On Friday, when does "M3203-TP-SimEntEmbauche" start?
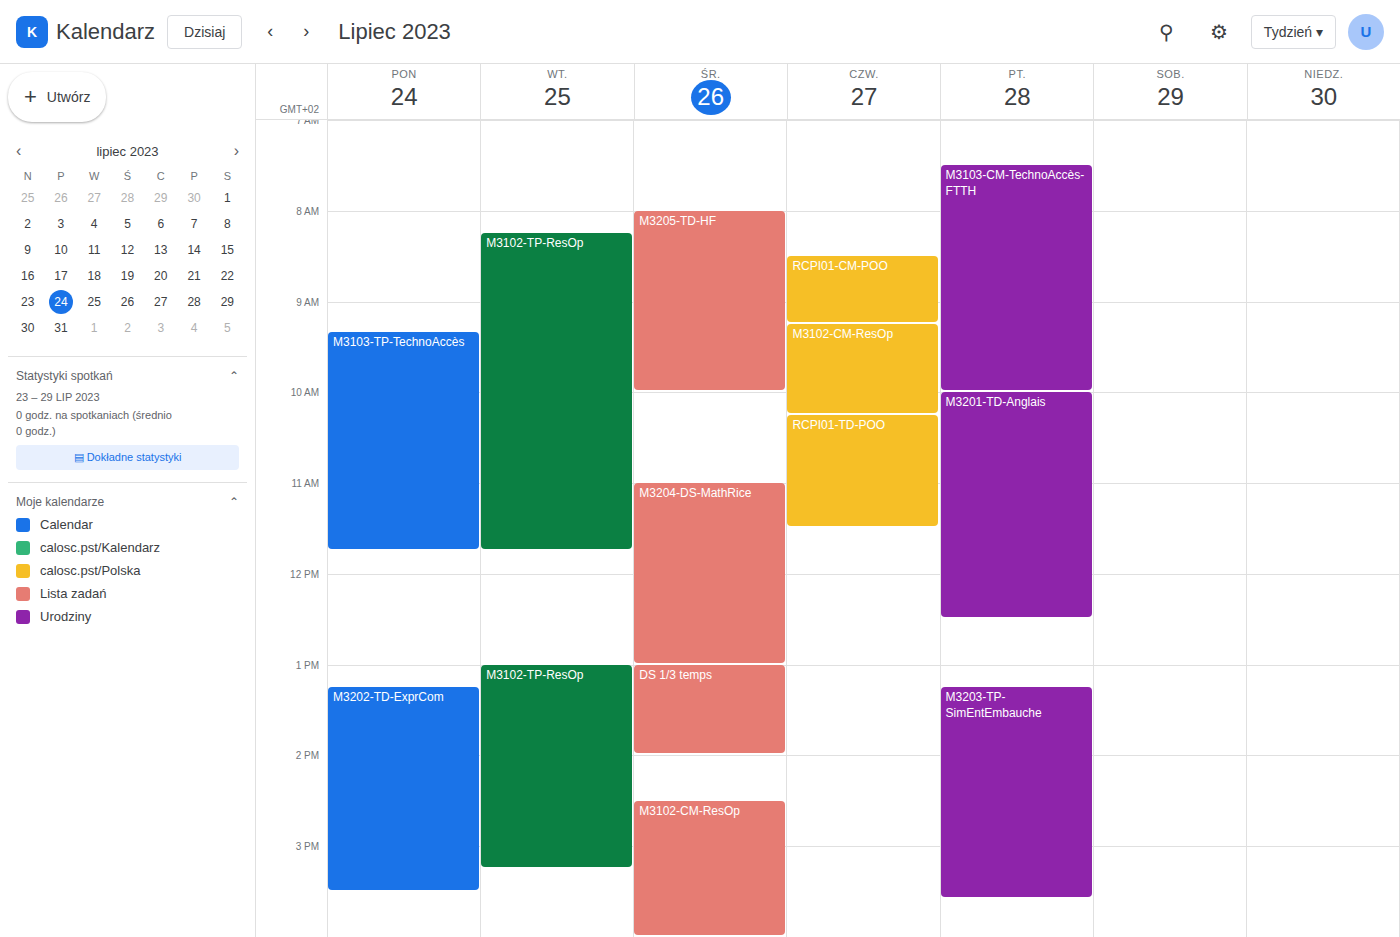
1:15 PM